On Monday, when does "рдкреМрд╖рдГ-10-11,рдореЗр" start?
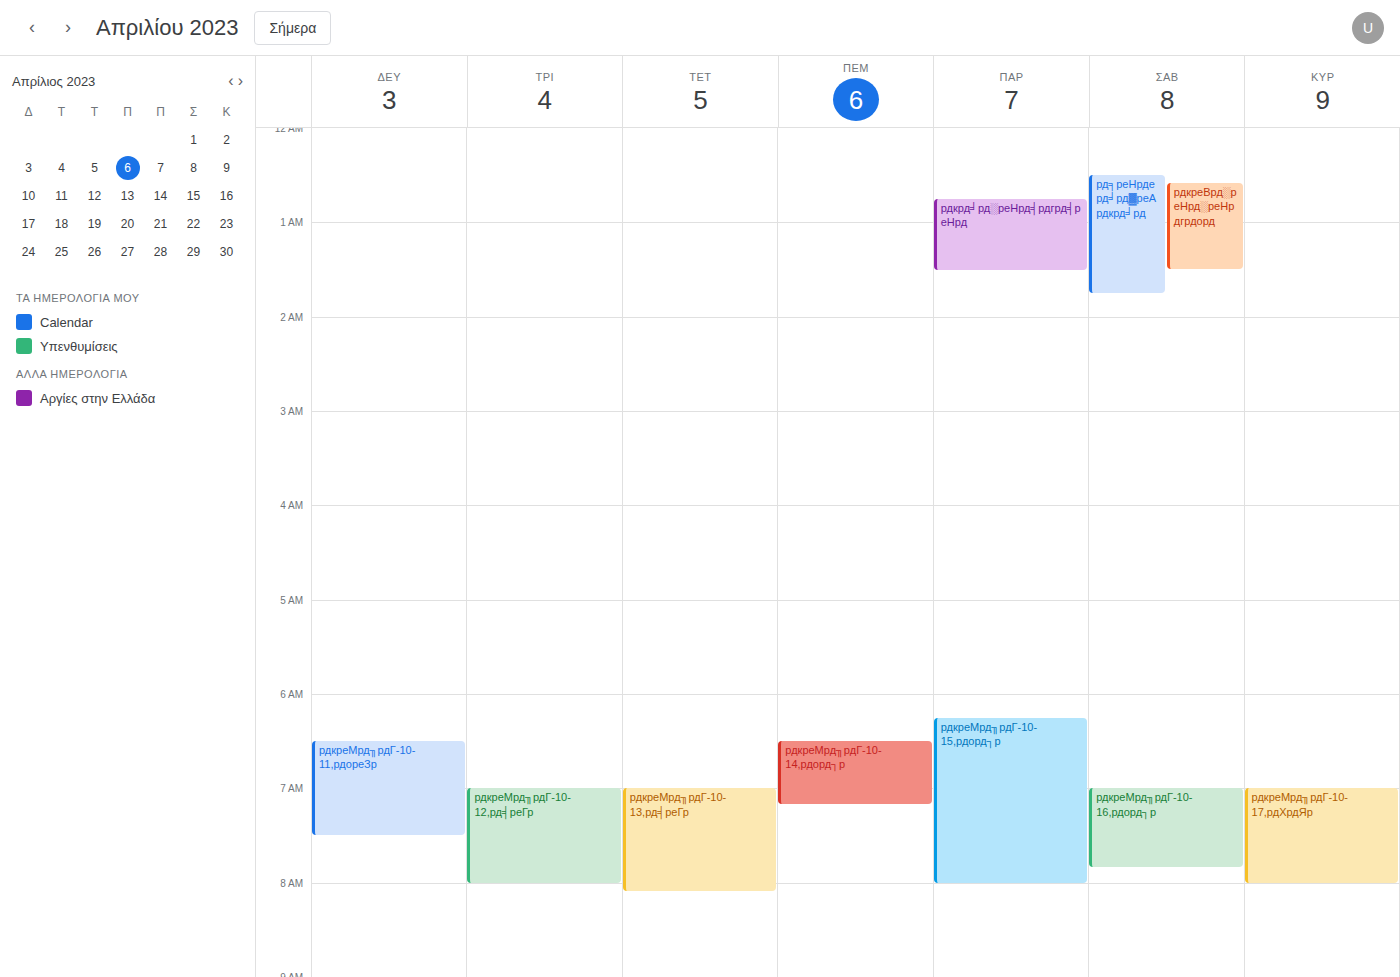
6:30 AM